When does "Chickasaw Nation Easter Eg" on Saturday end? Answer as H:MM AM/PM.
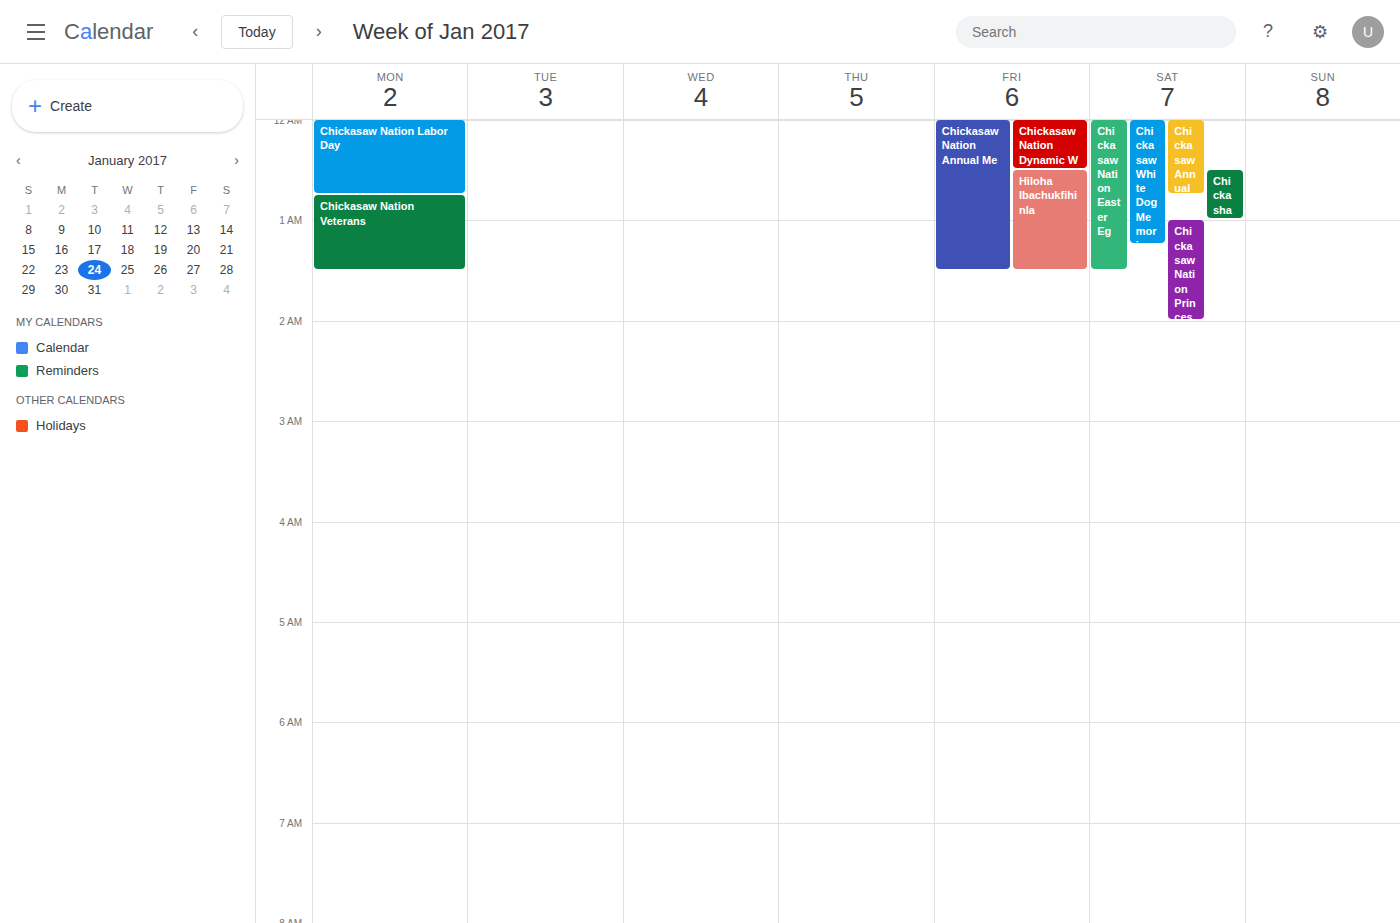
1:30 AM